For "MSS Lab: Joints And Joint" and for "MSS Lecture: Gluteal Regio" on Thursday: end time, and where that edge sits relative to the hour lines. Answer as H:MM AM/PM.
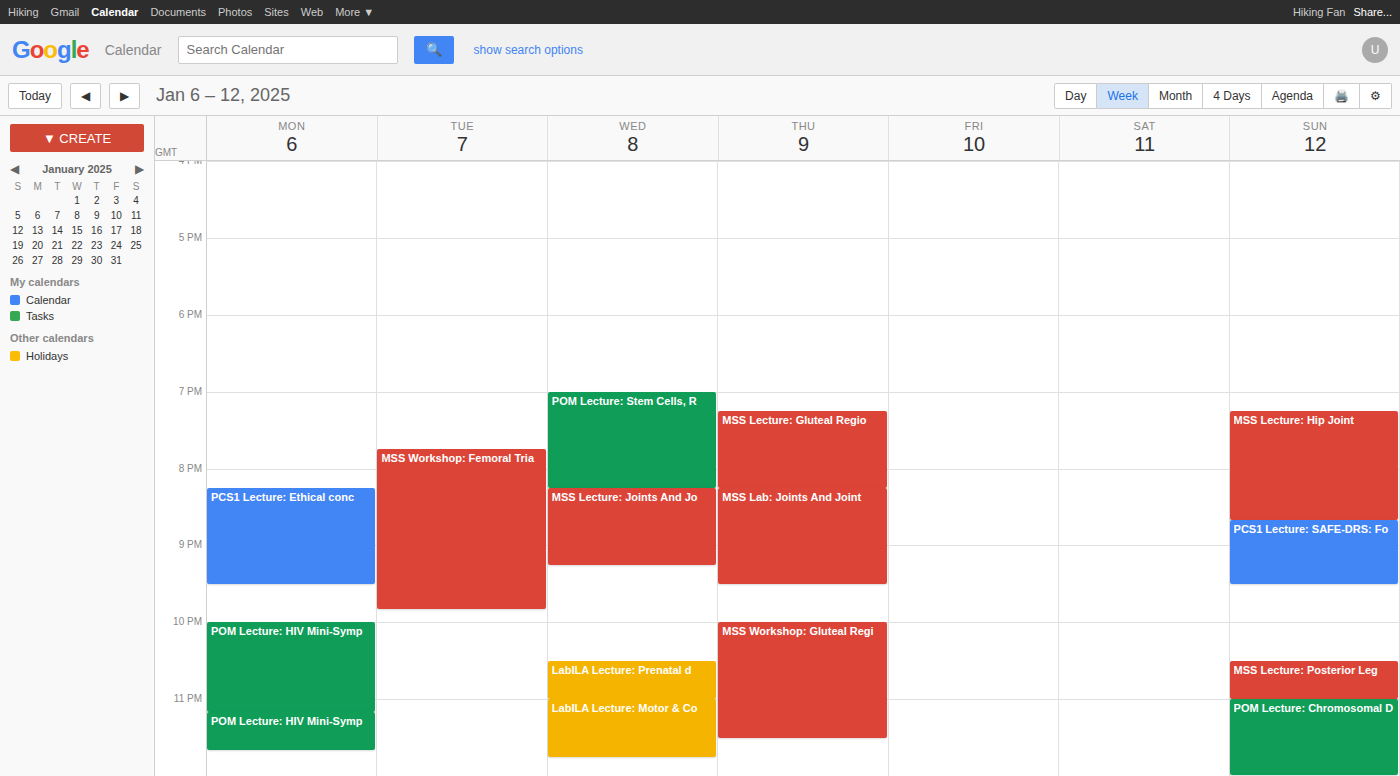
"MSS Lab: Joints And Joint": 9:30 PM, halfway between the 9 PM and 10 PM lines. "MSS Lecture: Gluteal Regio": 8:15 PM, neither: a quarter of the way from the 8 PM line to the 9 PM line.